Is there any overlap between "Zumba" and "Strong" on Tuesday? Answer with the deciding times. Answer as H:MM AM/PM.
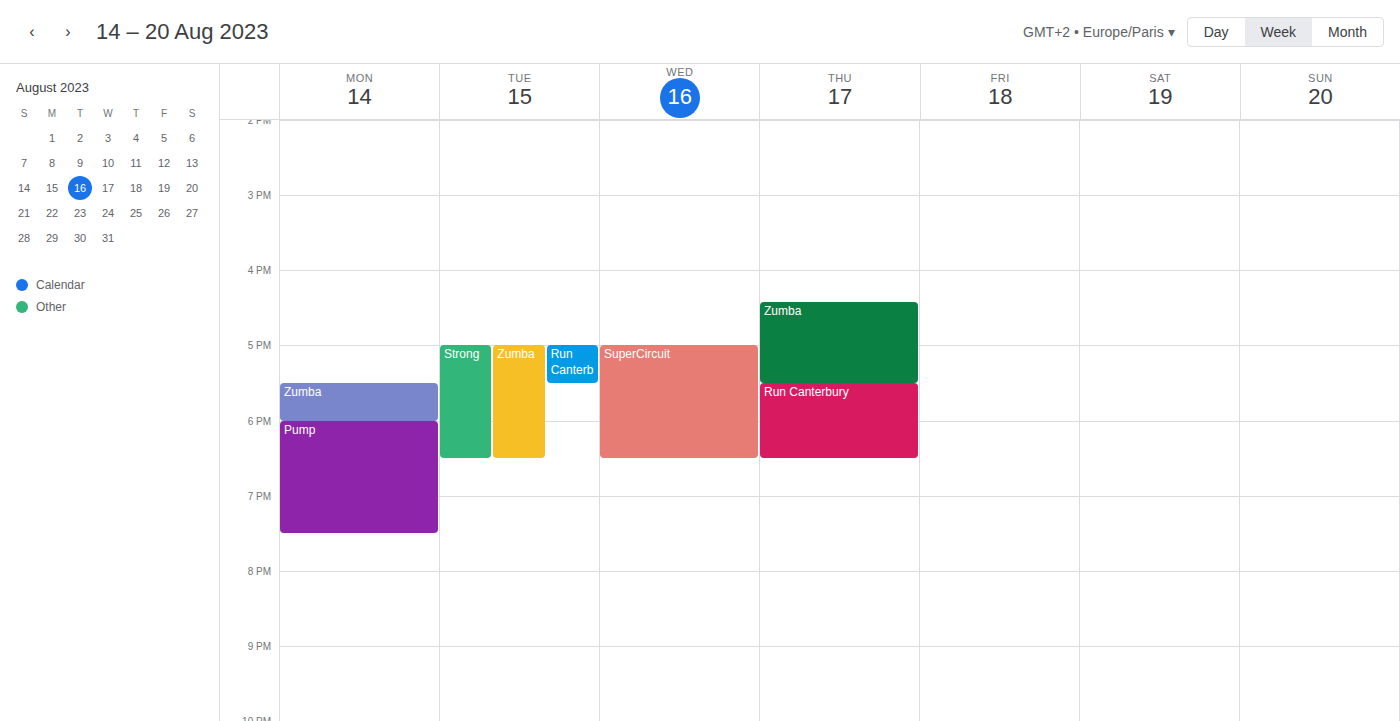
"Strong" runs 5:00 PM to 6:30 PM, inside "Zumba" -- they overlap.